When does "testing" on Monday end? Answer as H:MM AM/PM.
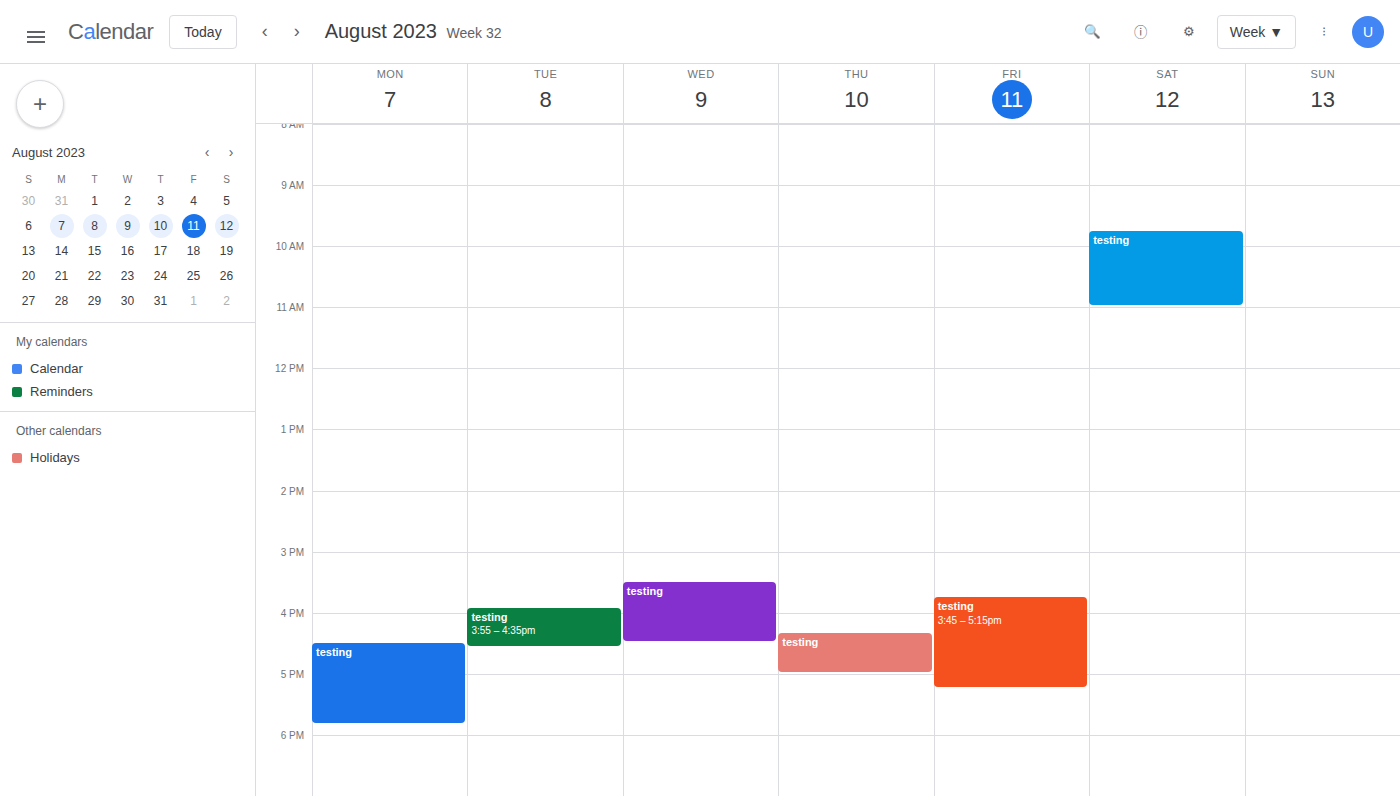
5:50 PM